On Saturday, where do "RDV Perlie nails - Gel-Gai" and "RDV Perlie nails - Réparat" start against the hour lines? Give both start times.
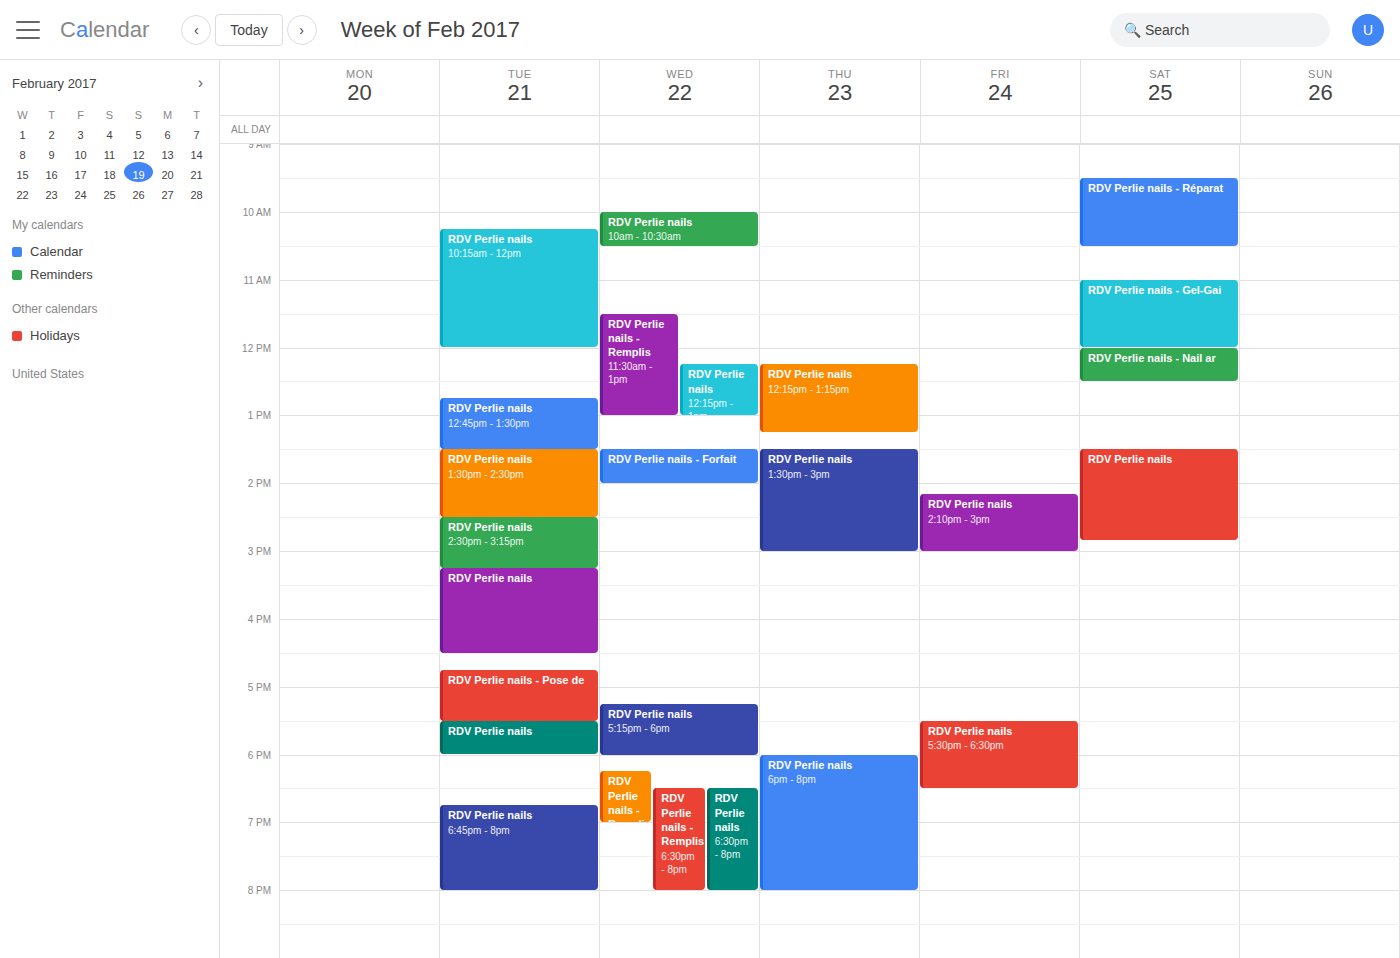
"RDV Perlie nails - Gel-Gai": 11:00 AM, exactly on the 11 AM line. "RDV Perlie nails - Réparat": 9:30 AM, halfway between the 9 AM and 10 AM lines.